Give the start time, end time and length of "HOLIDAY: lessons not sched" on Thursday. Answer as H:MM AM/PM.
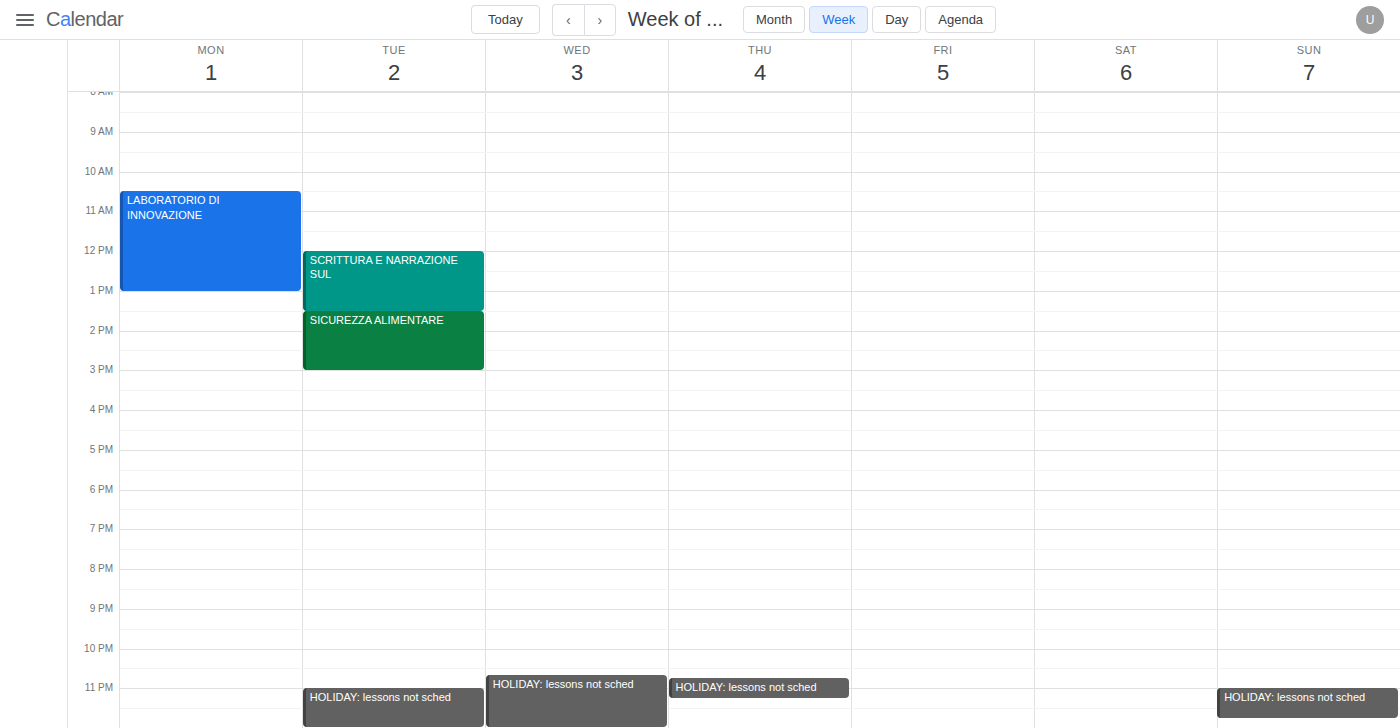
10:45 PM to 11:15 PM, 30 minutes